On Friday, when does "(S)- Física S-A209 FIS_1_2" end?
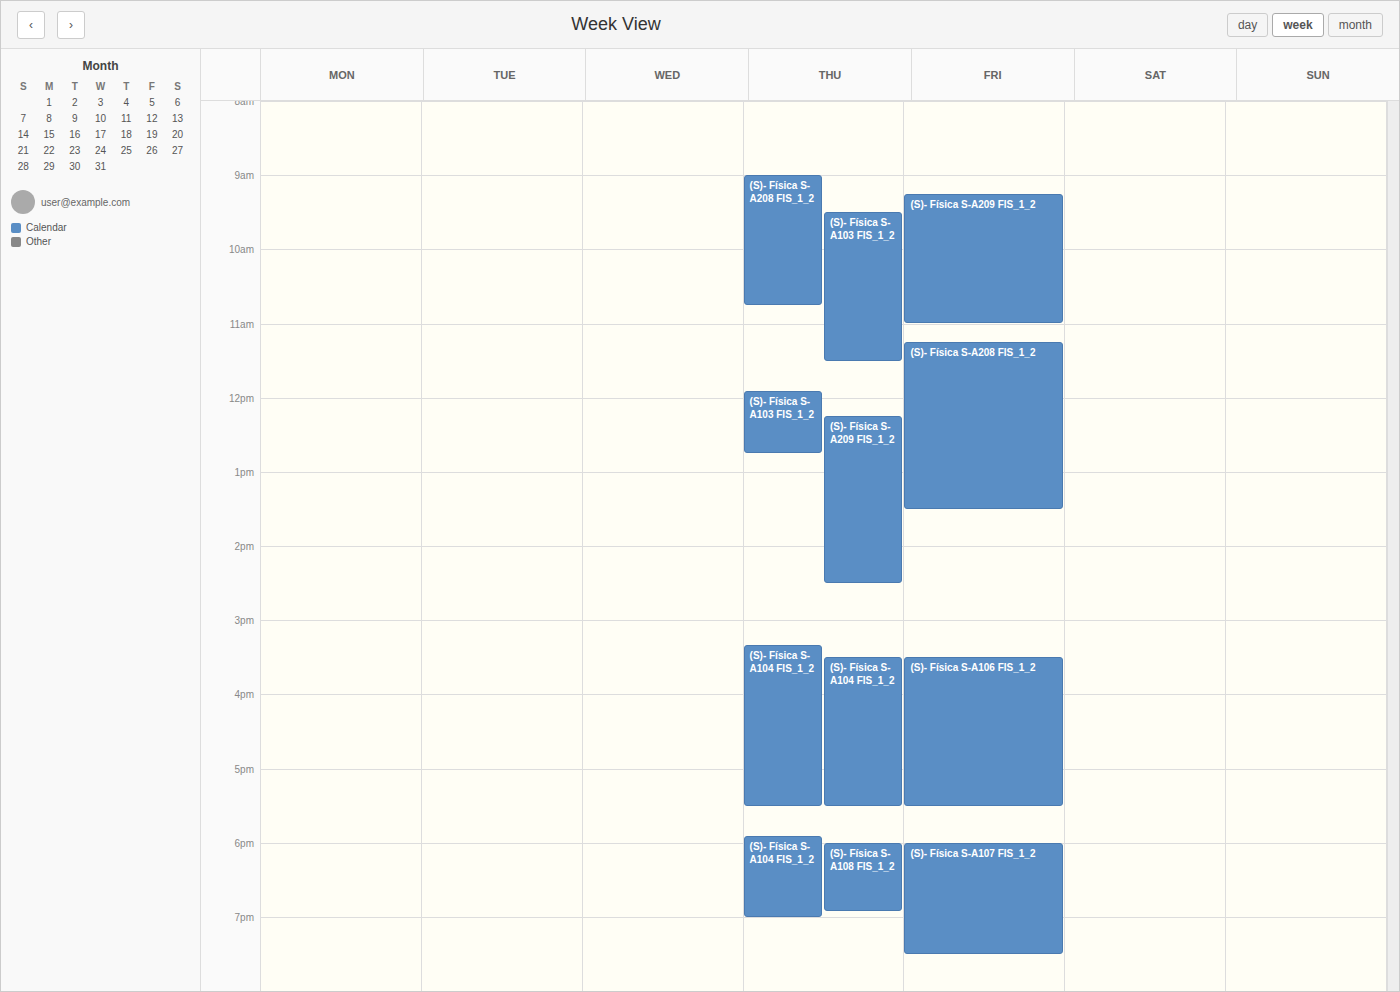
11:00 AM